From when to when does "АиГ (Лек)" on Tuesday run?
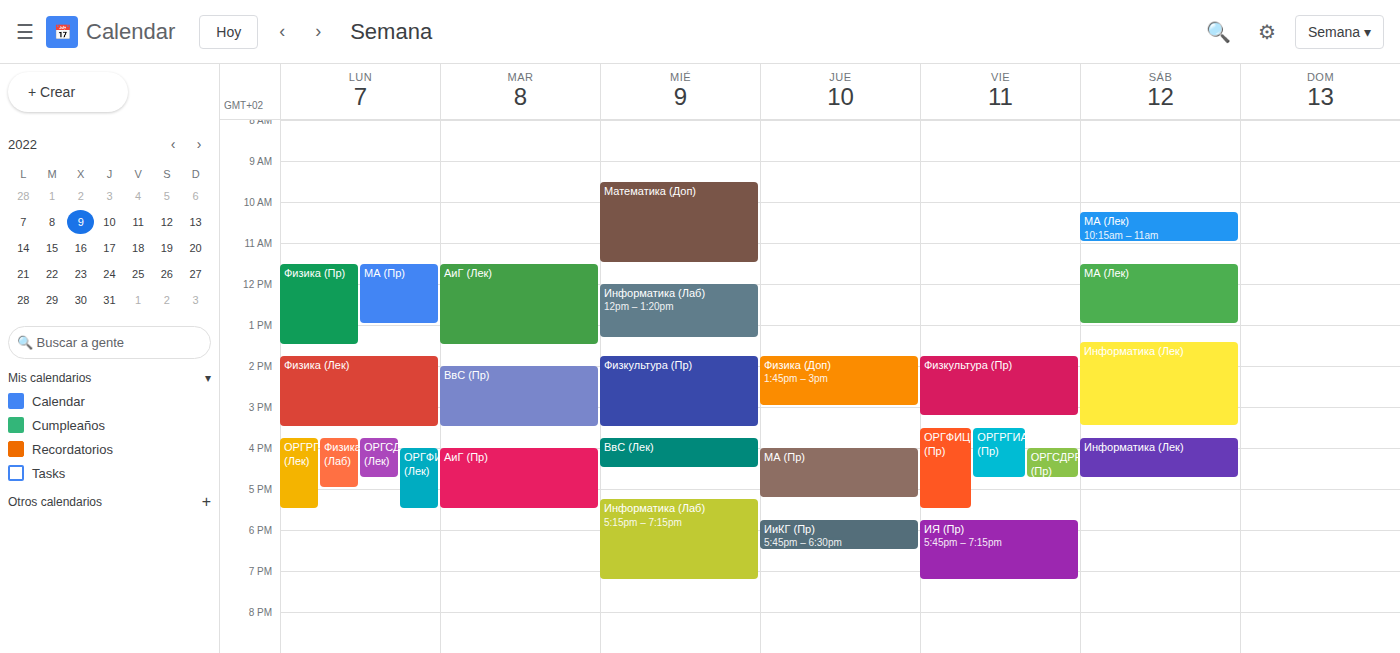
11:30 to 13:30